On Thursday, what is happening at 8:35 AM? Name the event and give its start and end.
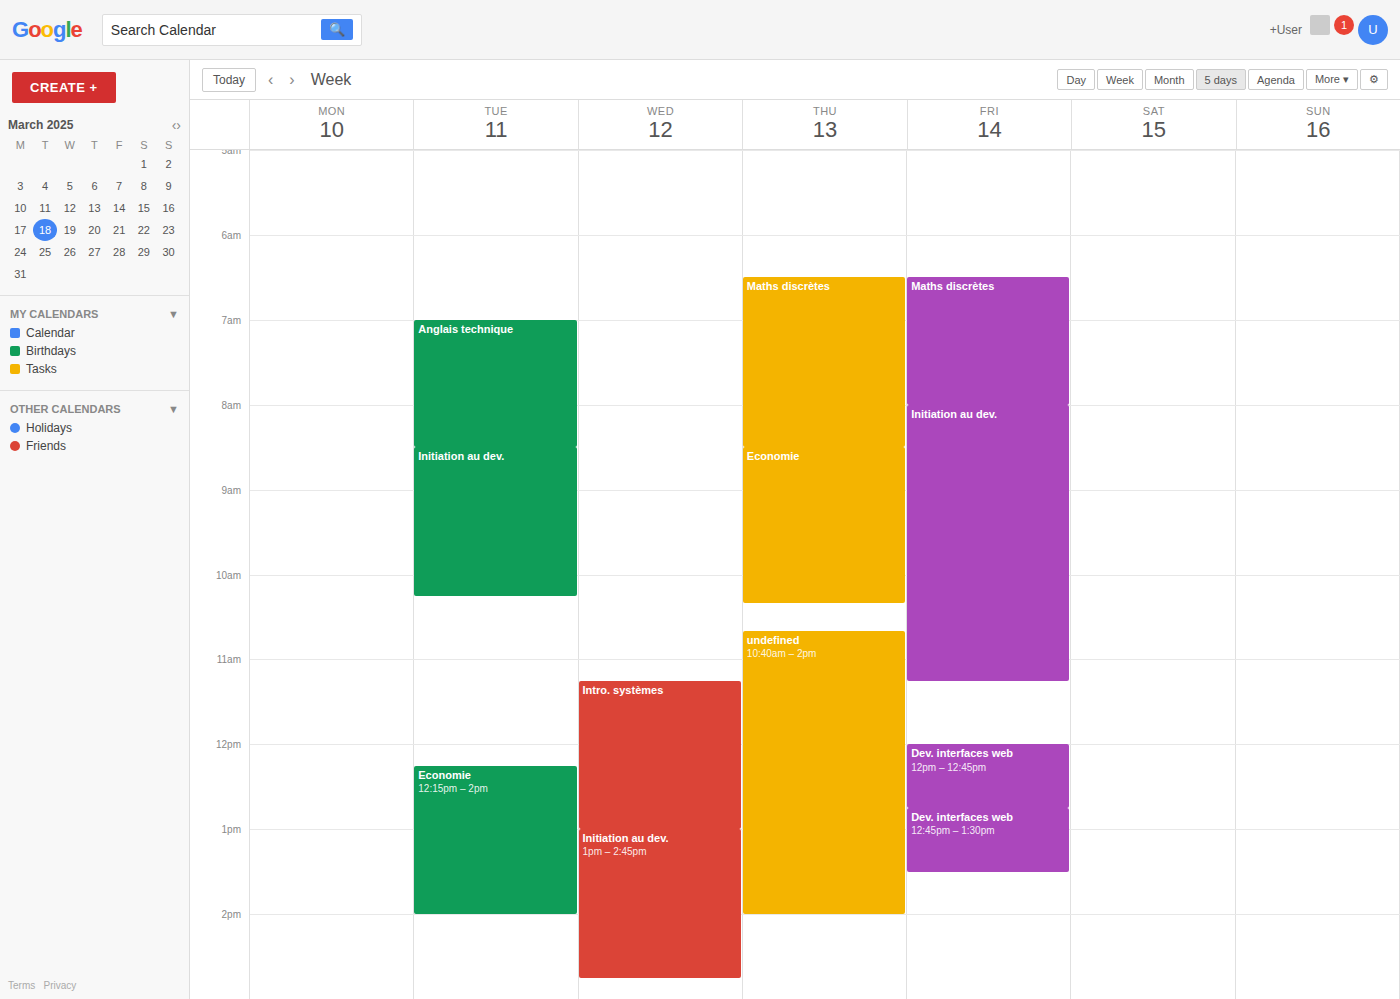
"Economie", 8:30 AM to 10:20 AM